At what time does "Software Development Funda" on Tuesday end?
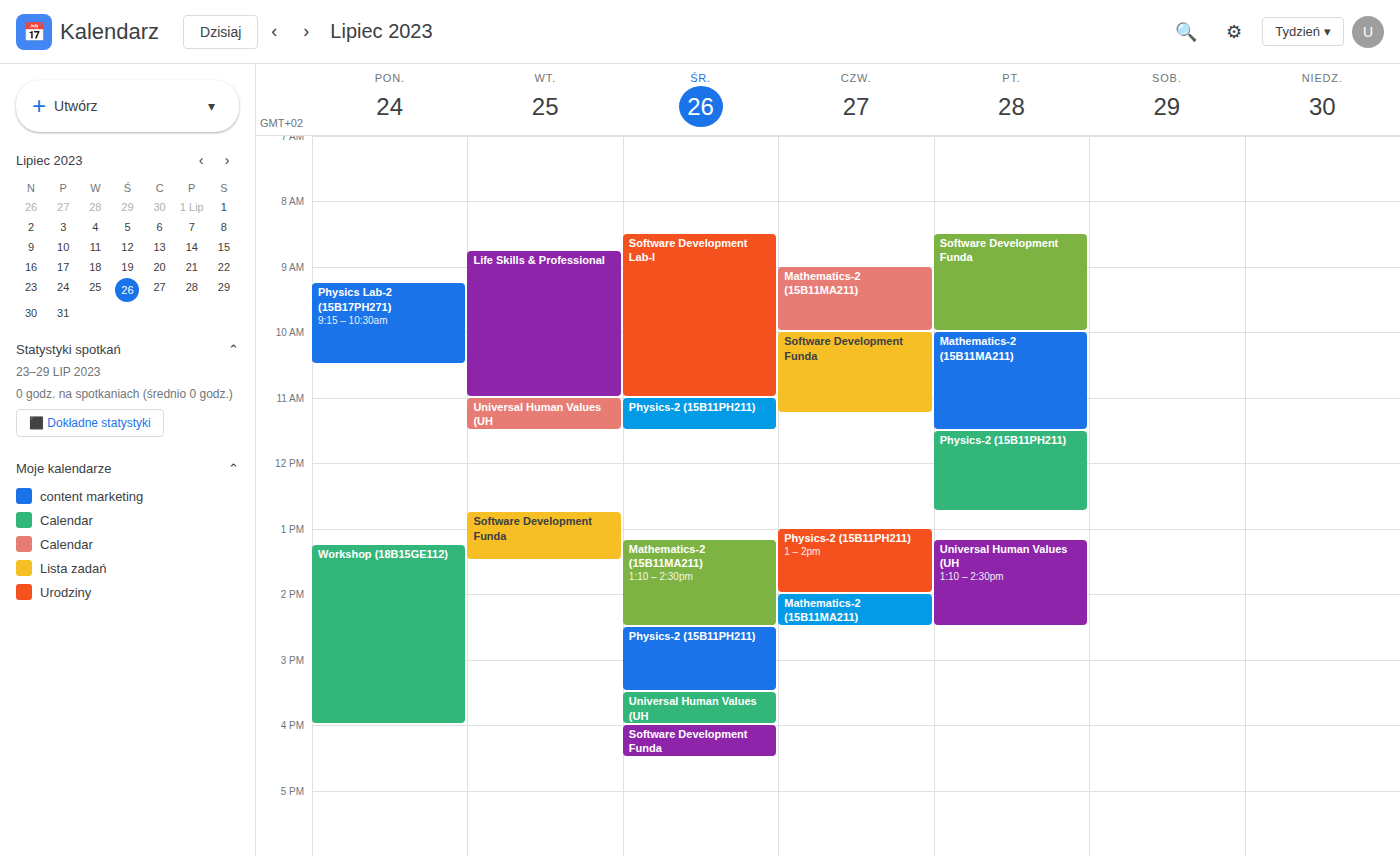
13:30